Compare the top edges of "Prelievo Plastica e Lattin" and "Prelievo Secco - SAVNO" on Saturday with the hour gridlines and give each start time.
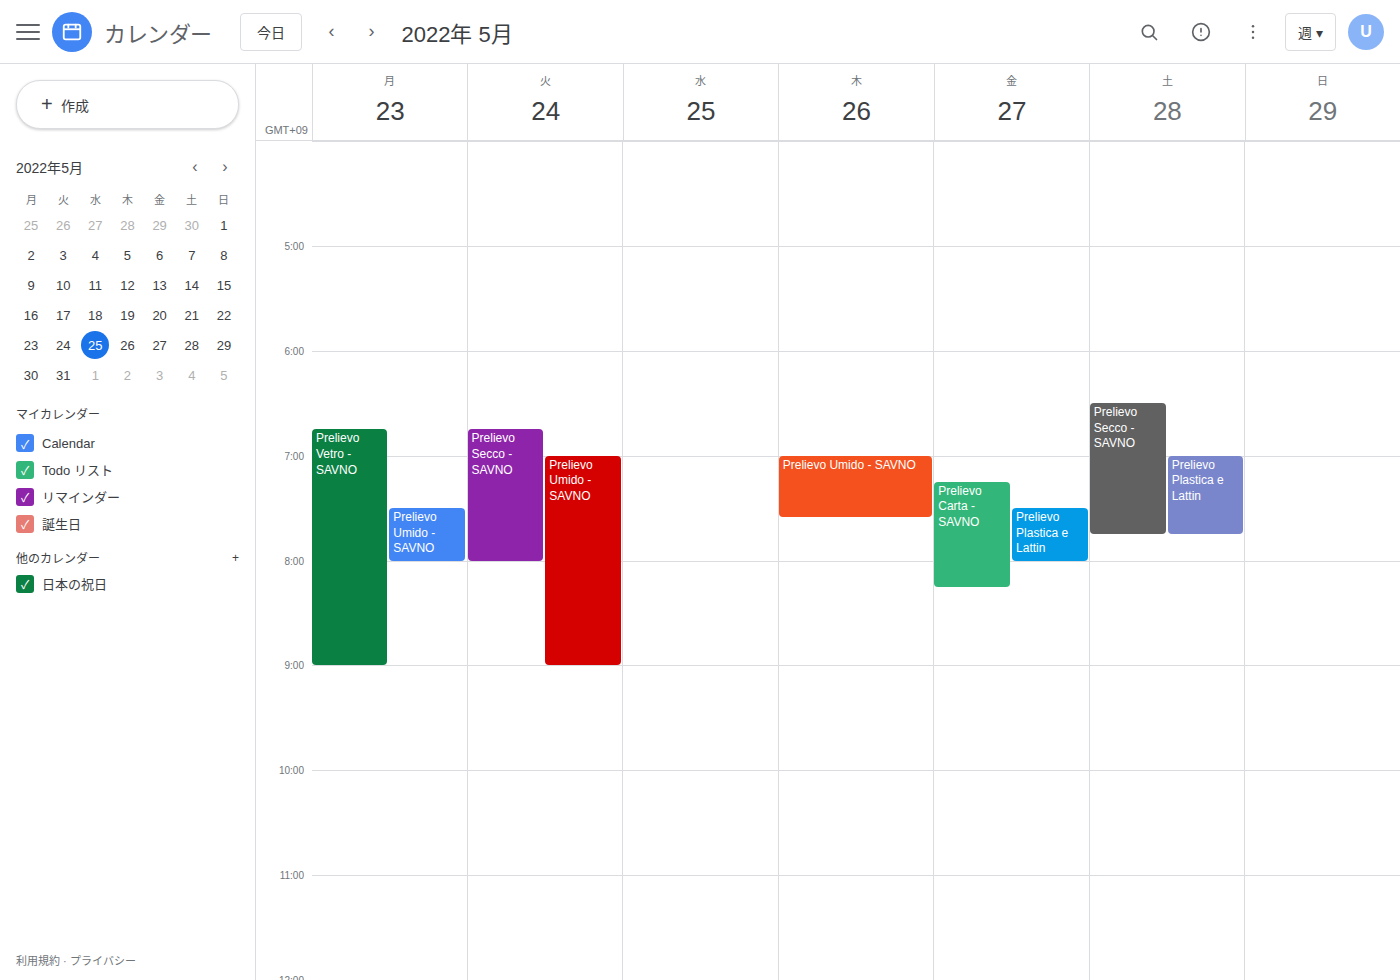
"Prelievo Plastica e Lattin": 7:00 AM, exactly on the 7 AM line. "Prelievo Secco - SAVNO": 6:30 AM, halfway between the 6 AM and 7 AM lines.